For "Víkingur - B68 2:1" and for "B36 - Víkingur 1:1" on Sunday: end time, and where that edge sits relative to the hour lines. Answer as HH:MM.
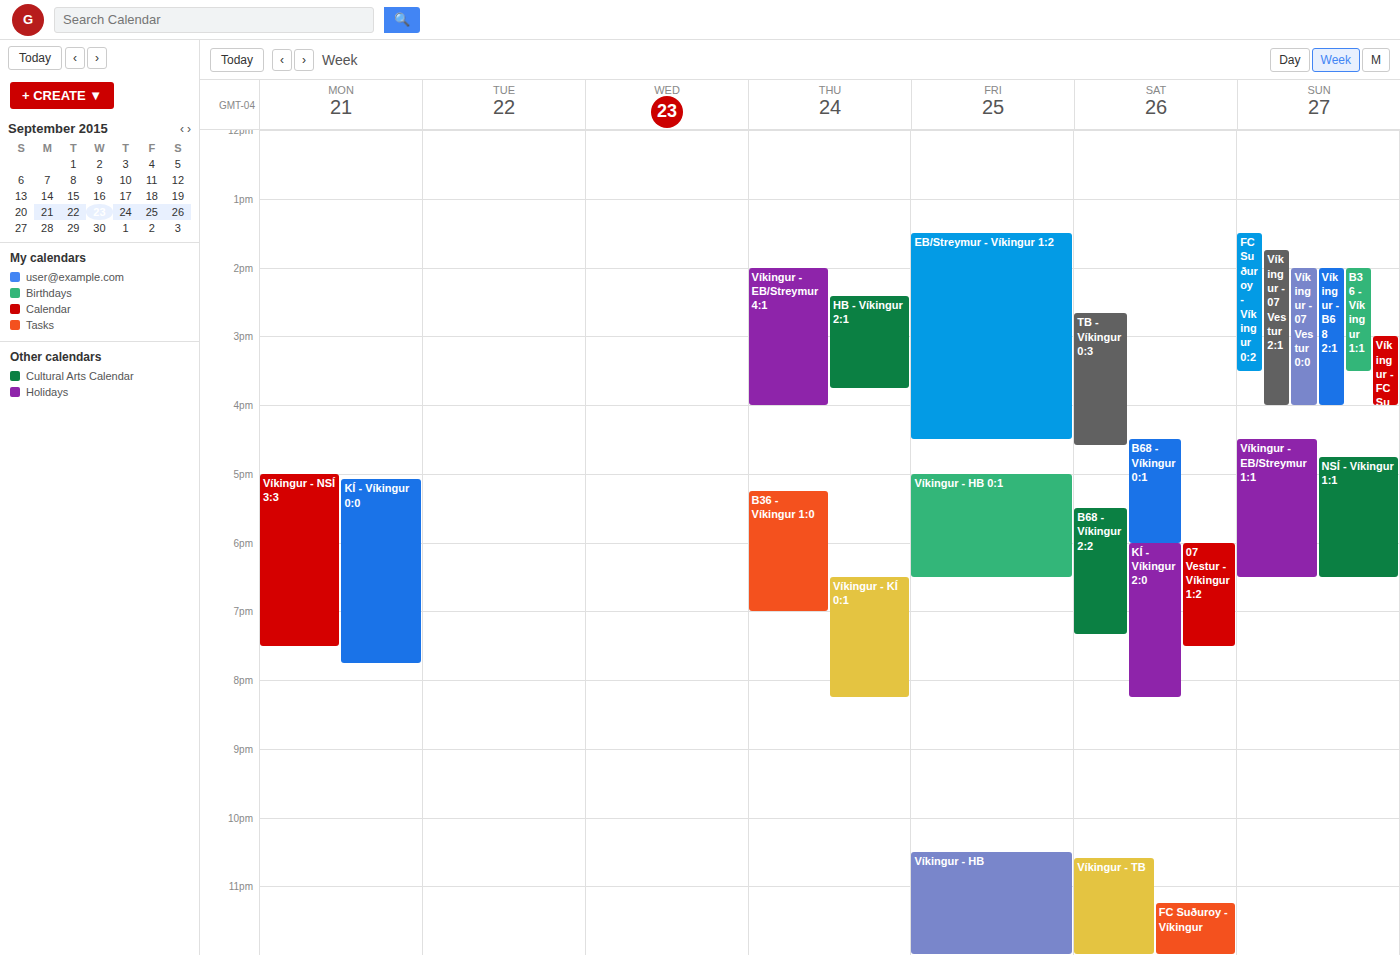
"Víkingur - B68 2:1": 16:00, exactly on the 16:00 line. "B36 - Víkingur 1:1": 15:30, halfway between the 15:00 and 16:00 lines.